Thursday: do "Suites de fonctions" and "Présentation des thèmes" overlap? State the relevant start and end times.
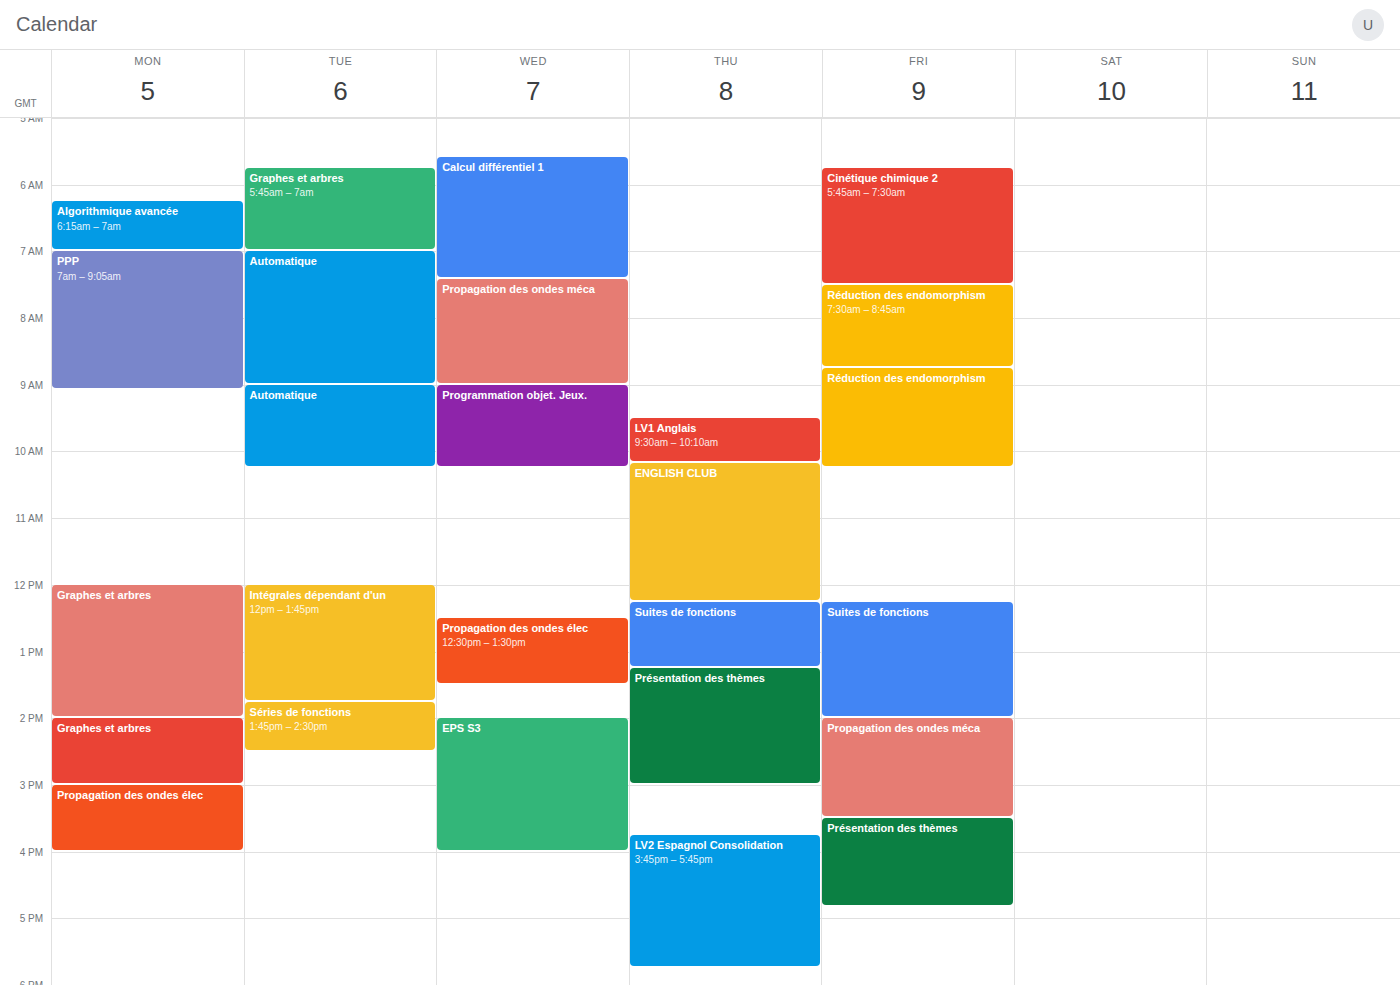
"Suites de fonctions" ends at 1:15 PM, exactly when "Présentation des thèmes" starts -- they touch but do not overlap.